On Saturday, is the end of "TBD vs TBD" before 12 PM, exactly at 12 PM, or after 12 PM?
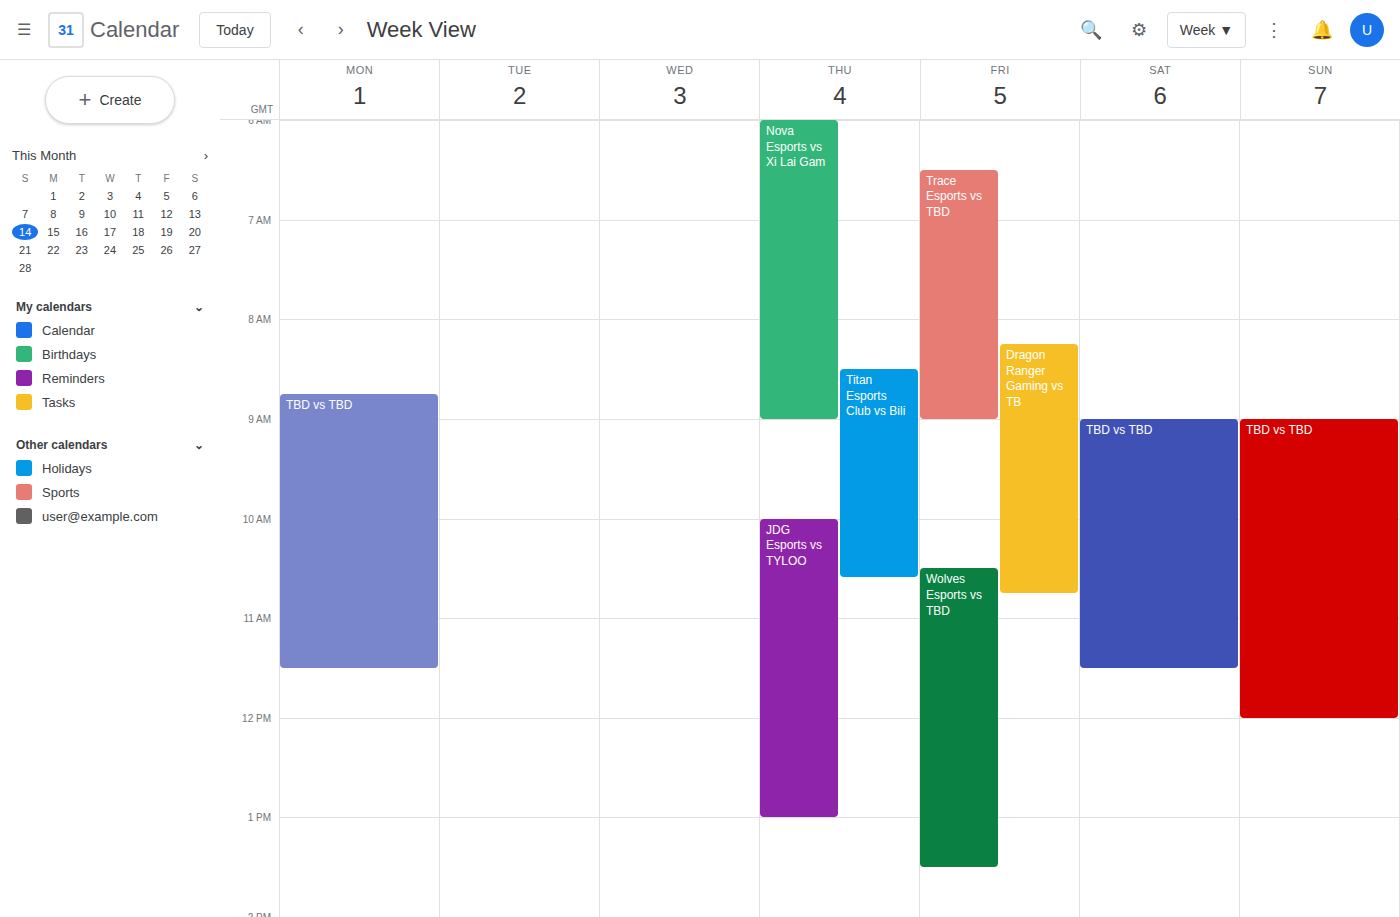
11:30 AM -- before 12 PM, 30 minutes above the 12 PM line.